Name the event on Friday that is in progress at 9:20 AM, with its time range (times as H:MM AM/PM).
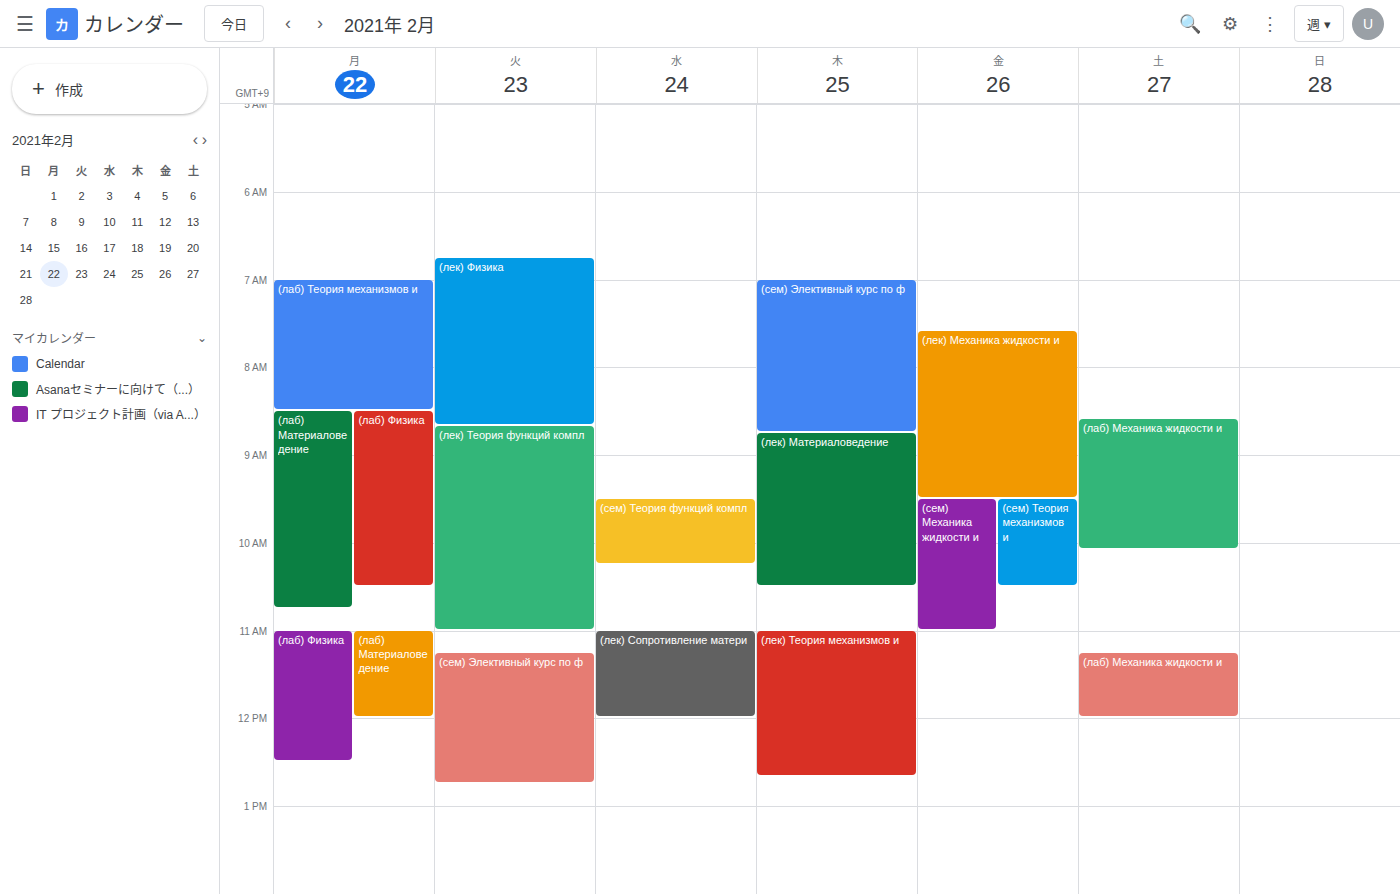
"(лек) Механика жидкости и", 7:35 AM to 9:30 AM